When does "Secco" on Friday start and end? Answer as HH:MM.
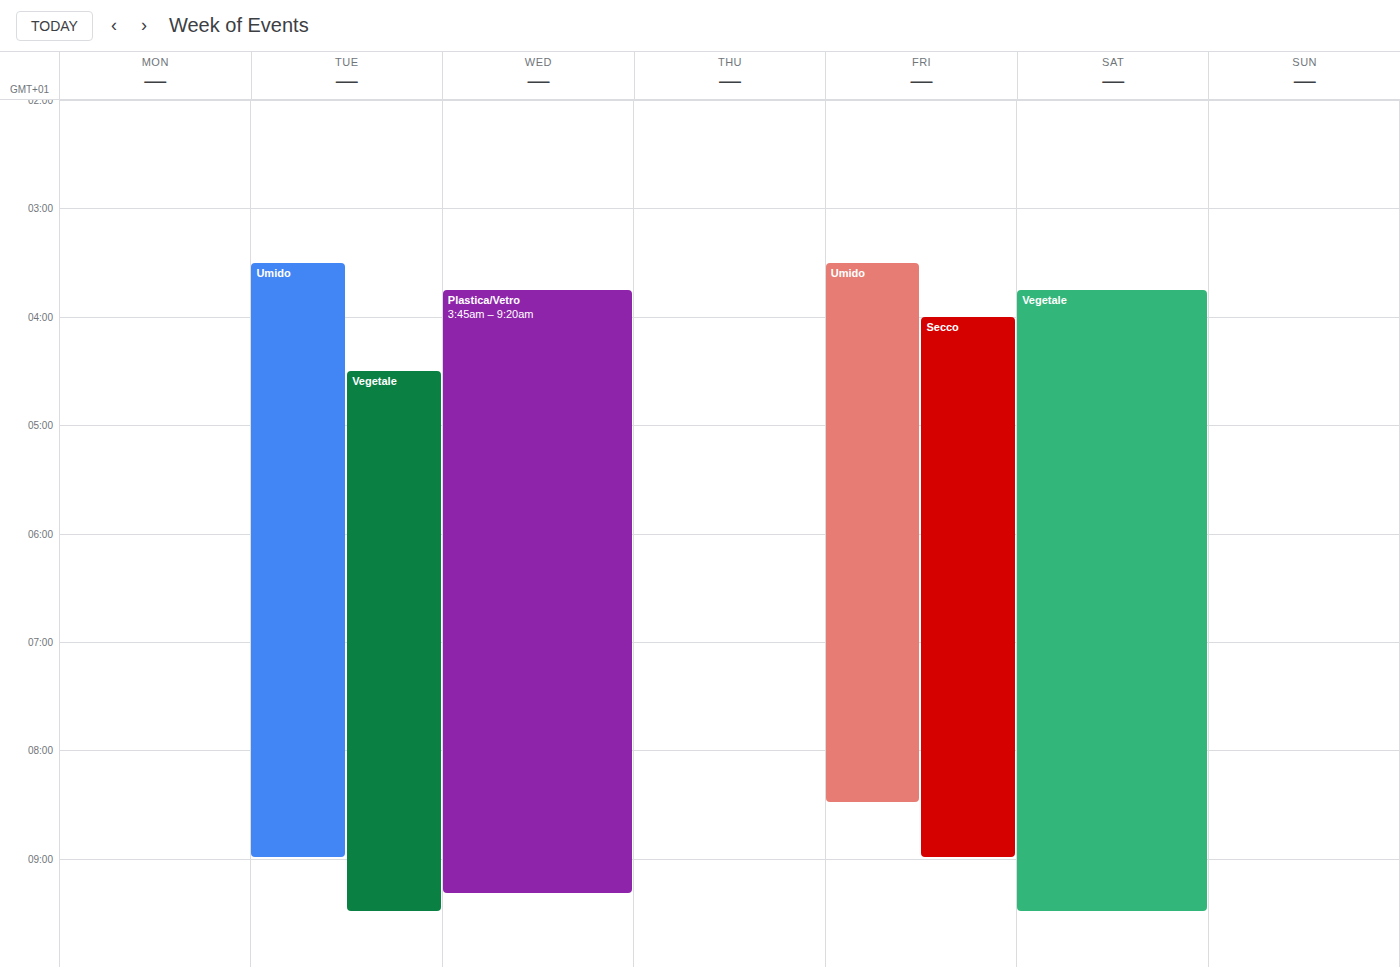
04:00 to 09:00